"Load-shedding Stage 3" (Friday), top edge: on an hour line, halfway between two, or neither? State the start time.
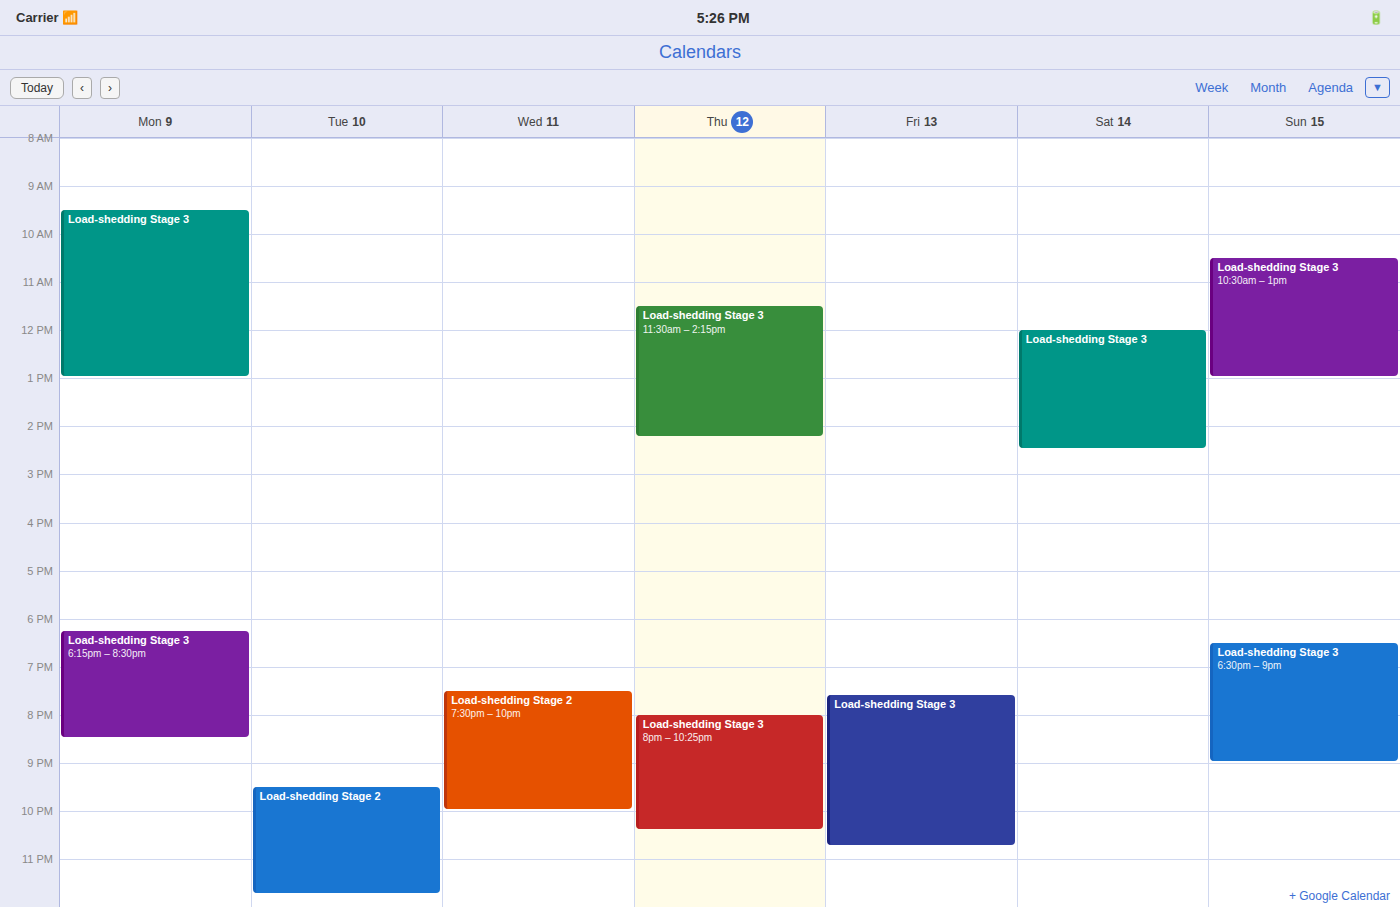
19:35 -- neither: 35 minutes below the 19:00 line and 25 minutes above the 20:00 line.